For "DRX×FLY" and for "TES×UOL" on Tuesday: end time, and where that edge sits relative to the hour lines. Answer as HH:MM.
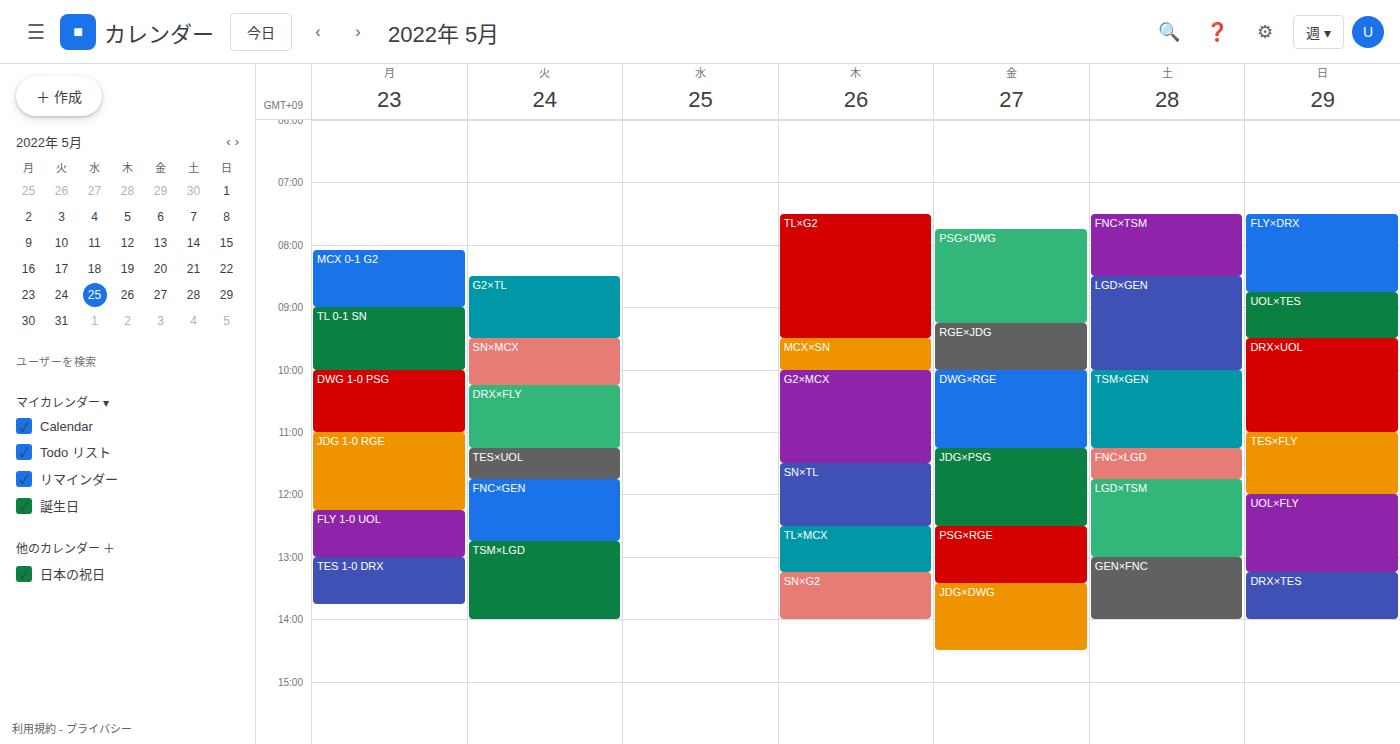
"DRX×FLY": 11:15, neither: a quarter of the way from the 11:00 line to the 12:00 line. "TES×UOL": 11:45, neither: three quarters of the way from the 11:00 line to the 12:00 line.